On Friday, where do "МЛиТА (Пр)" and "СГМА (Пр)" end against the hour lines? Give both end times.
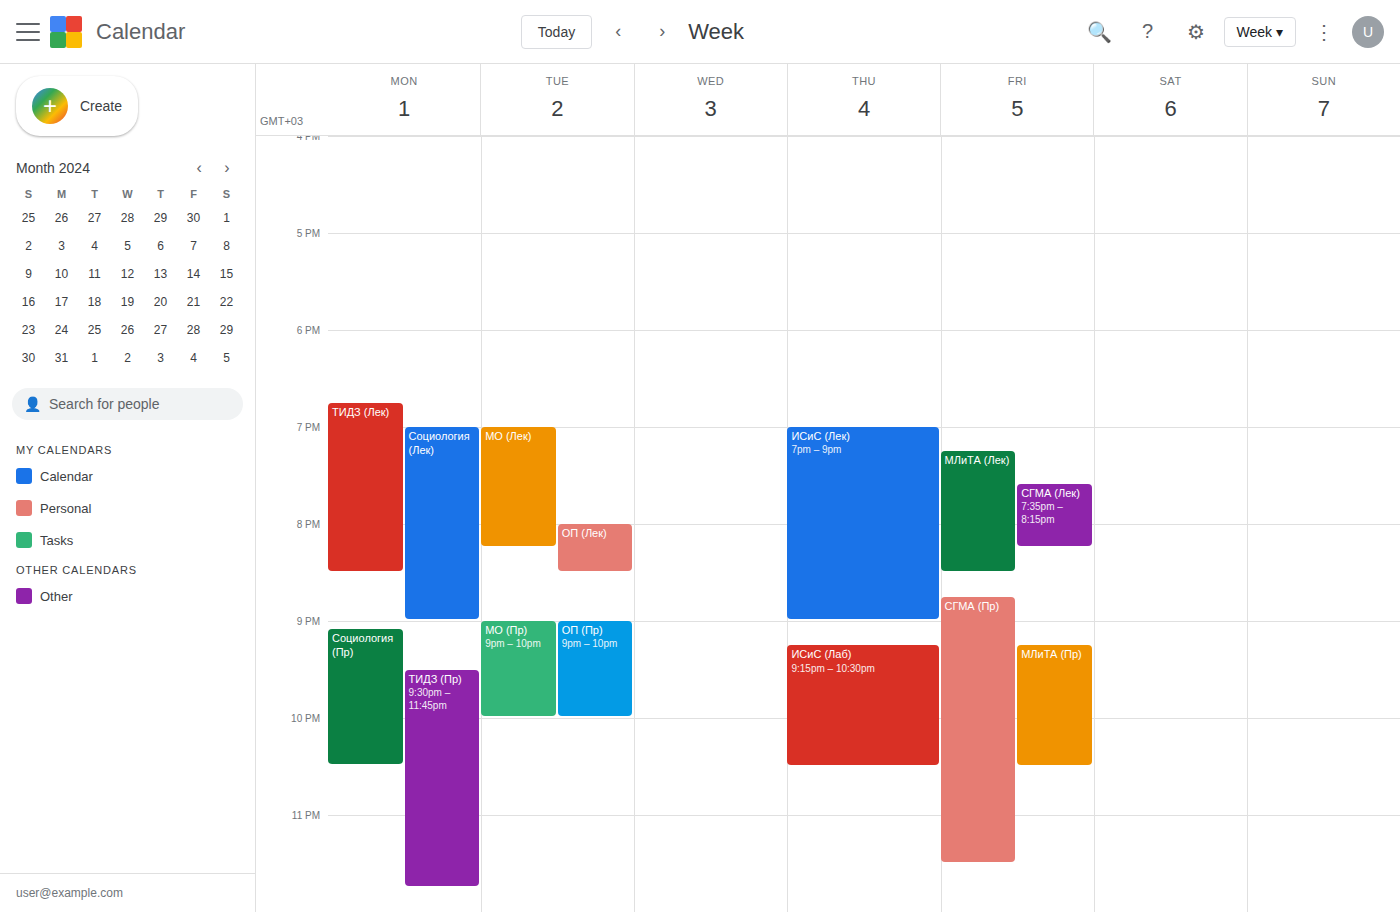
"МЛиТА (Пр)": 10:30 PM, halfway between the 10 PM and 11 PM lines. "СГМА (Пр)": 11:30 PM, halfway between the 11 PM and 12 AM lines.